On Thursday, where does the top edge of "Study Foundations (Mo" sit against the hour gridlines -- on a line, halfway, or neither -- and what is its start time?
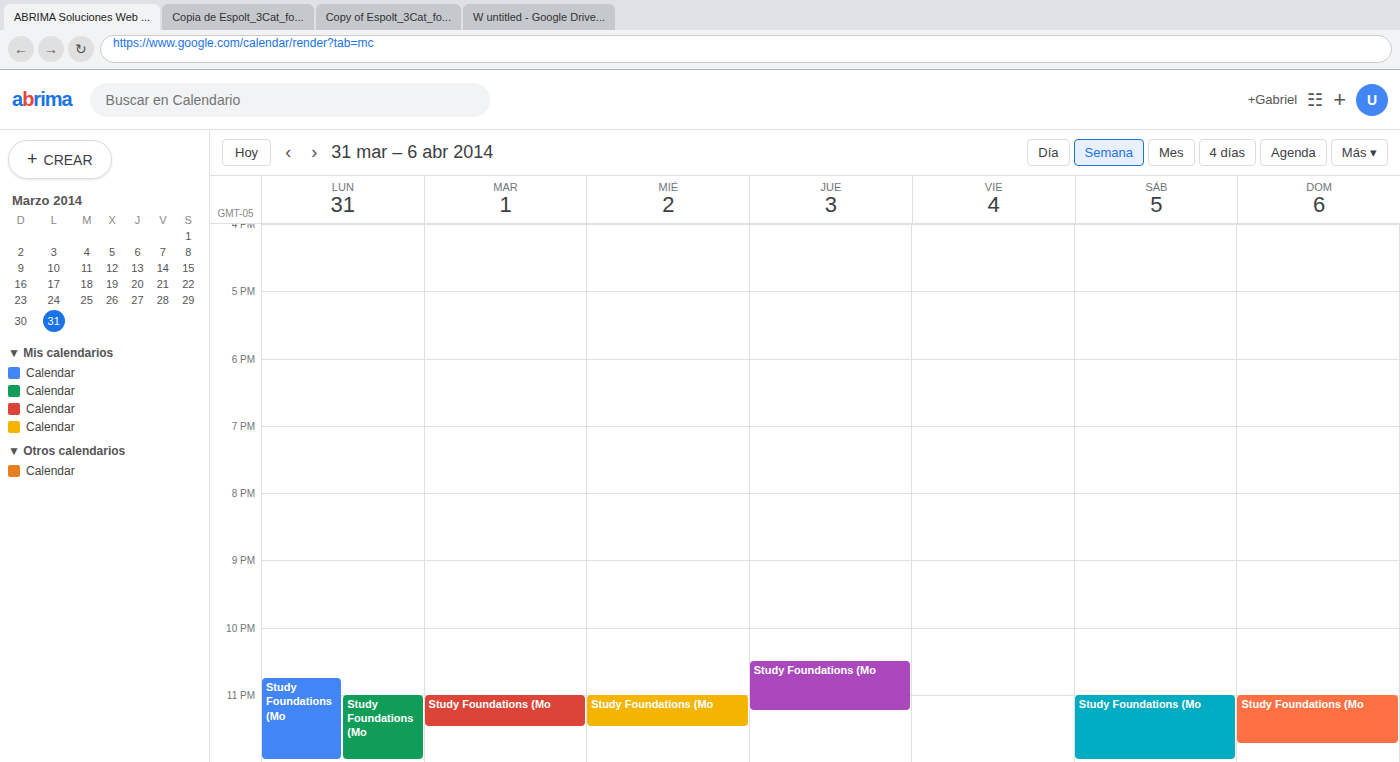
10:30 PM -- halfway between the 10 PM and 11 PM lines.